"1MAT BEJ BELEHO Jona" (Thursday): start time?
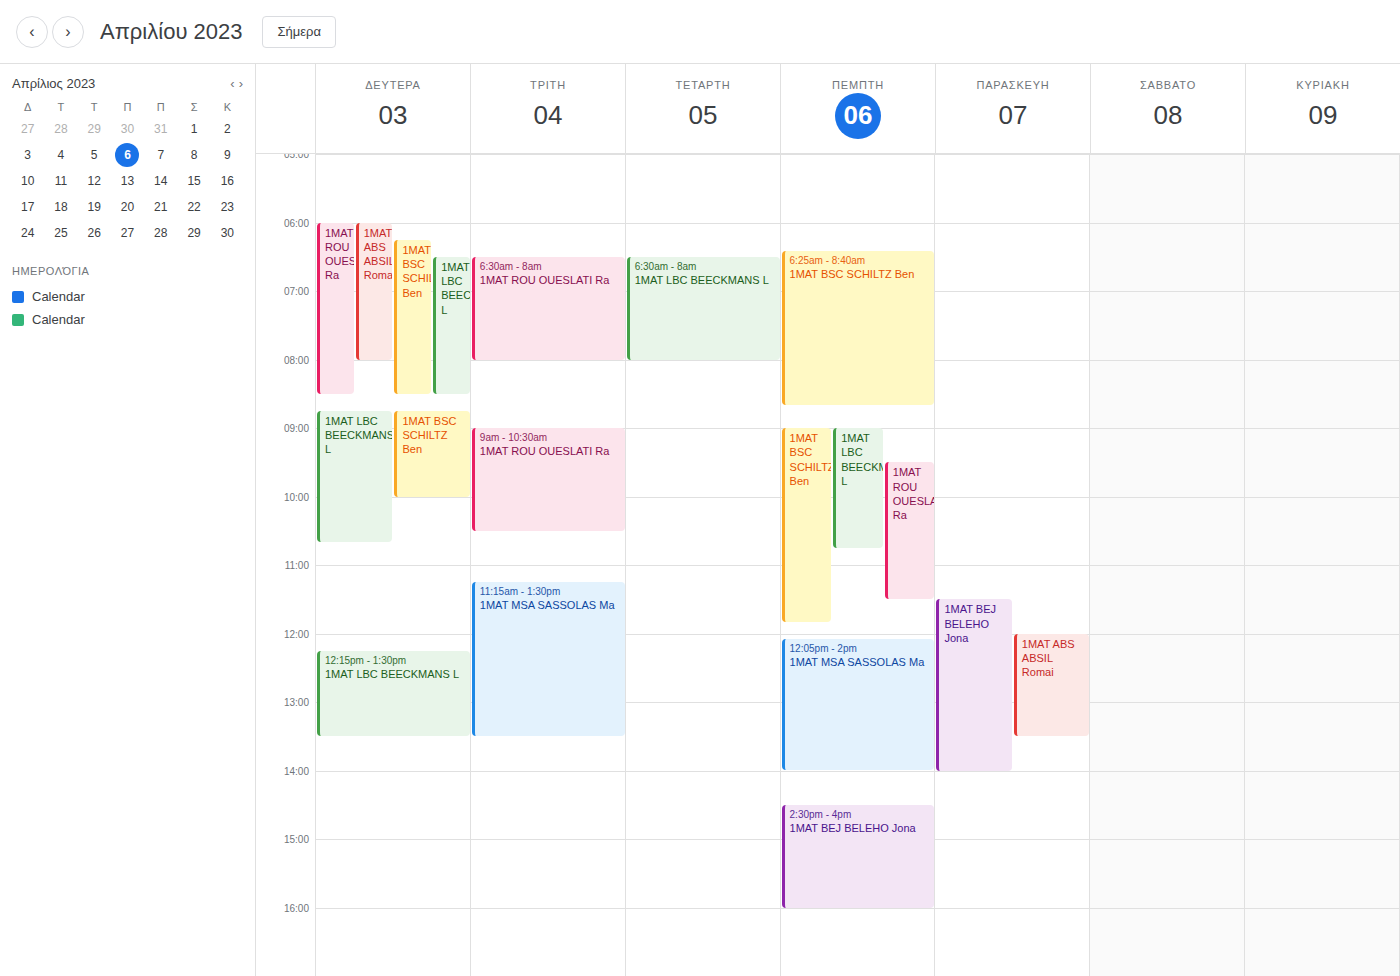
2:30 PM